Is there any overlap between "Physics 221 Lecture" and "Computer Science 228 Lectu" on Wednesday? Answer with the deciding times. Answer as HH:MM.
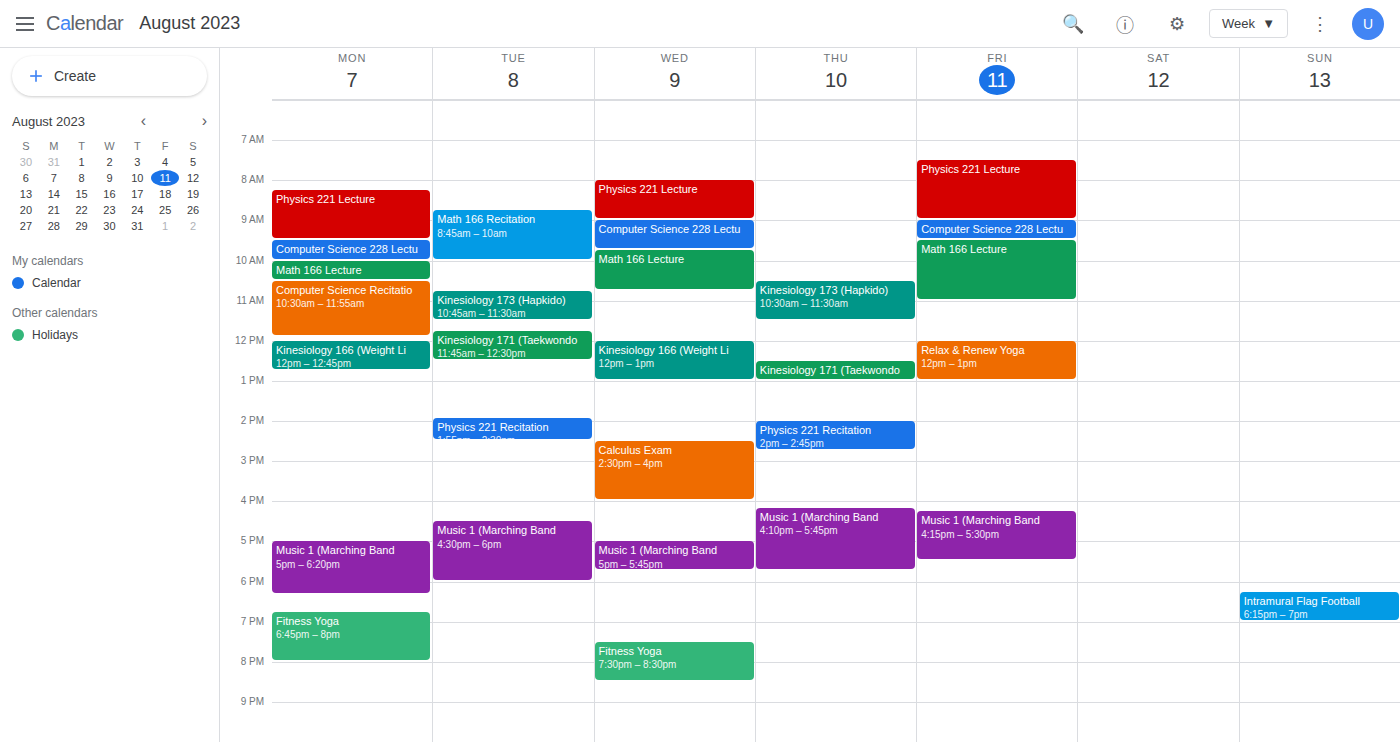
"Physics 221 Lecture" ends at 09:00, exactly when "Computer Science 228 Lectu" starts -- they touch but do not overlap.